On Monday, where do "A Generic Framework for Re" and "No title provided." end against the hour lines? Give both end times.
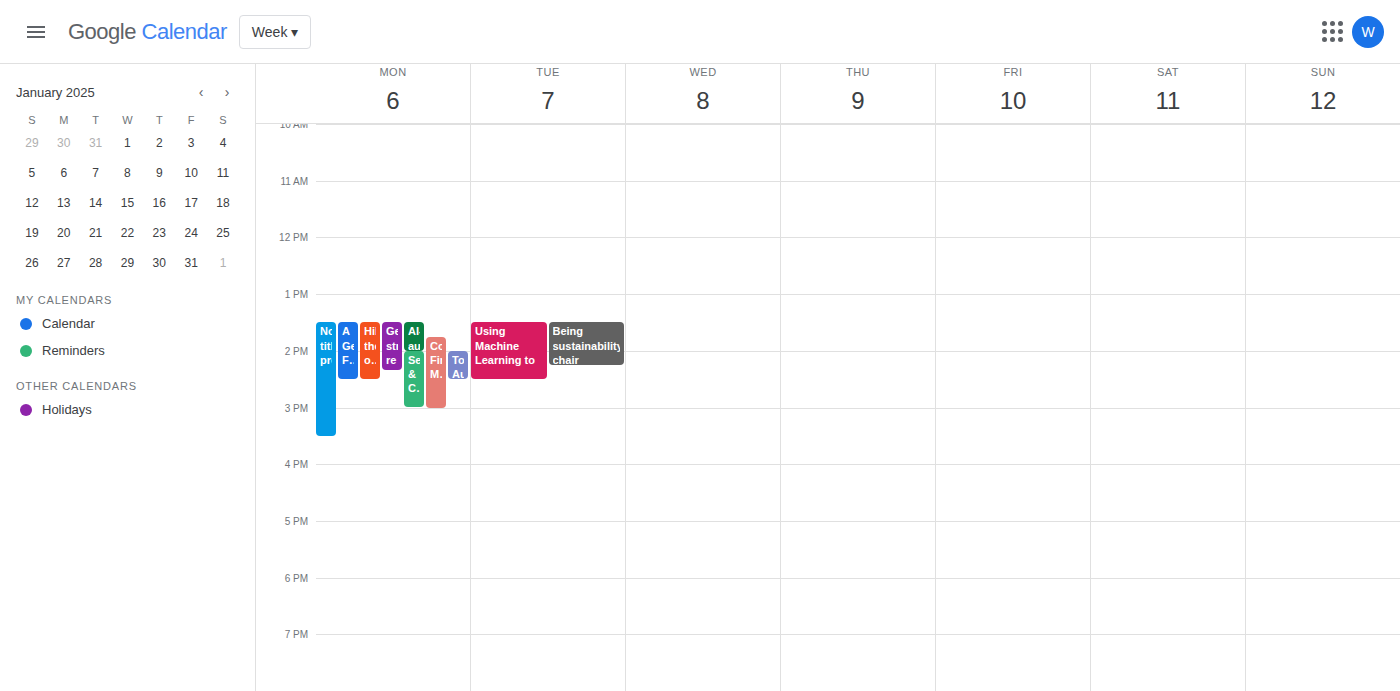
"A Generic Framework for Re": 14:30, halfway between the 14:00 and 15:00 lines. "No title provided.": 15:30, halfway between the 15:00 and 16:00 lines.